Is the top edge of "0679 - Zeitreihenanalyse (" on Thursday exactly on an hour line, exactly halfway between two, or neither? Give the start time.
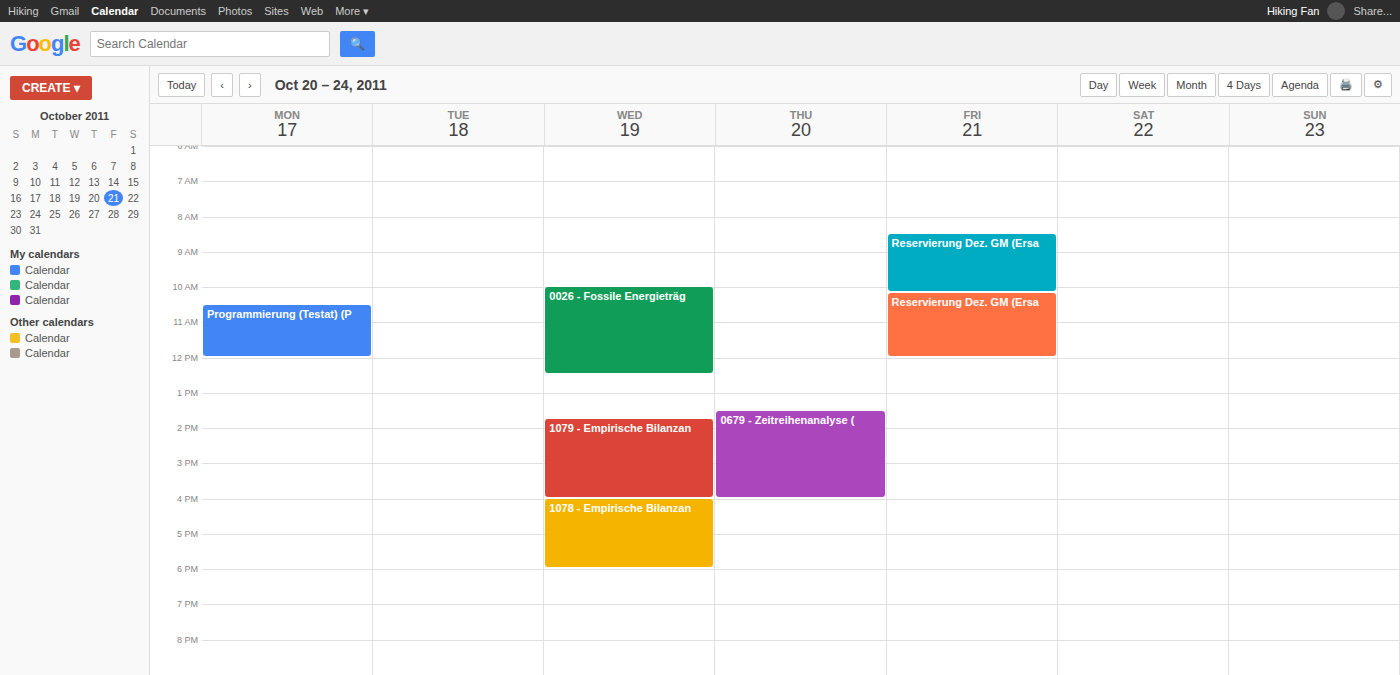
1:30 PM -- halfway between the 1 PM and 2 PM lines.